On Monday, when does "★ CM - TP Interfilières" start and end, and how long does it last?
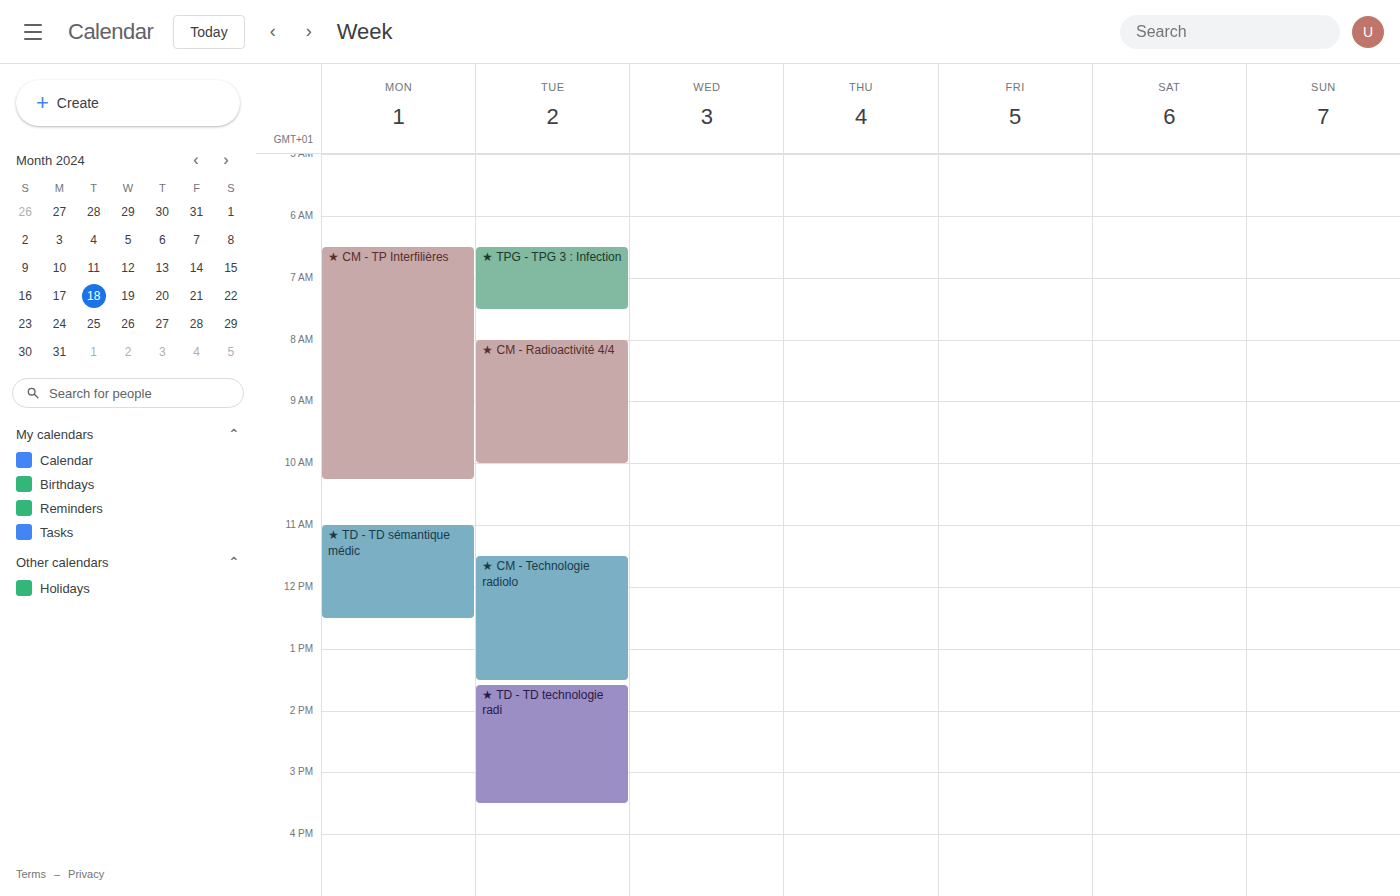
6:30 AM to 10:15 AM, 3 hours 45 minutes